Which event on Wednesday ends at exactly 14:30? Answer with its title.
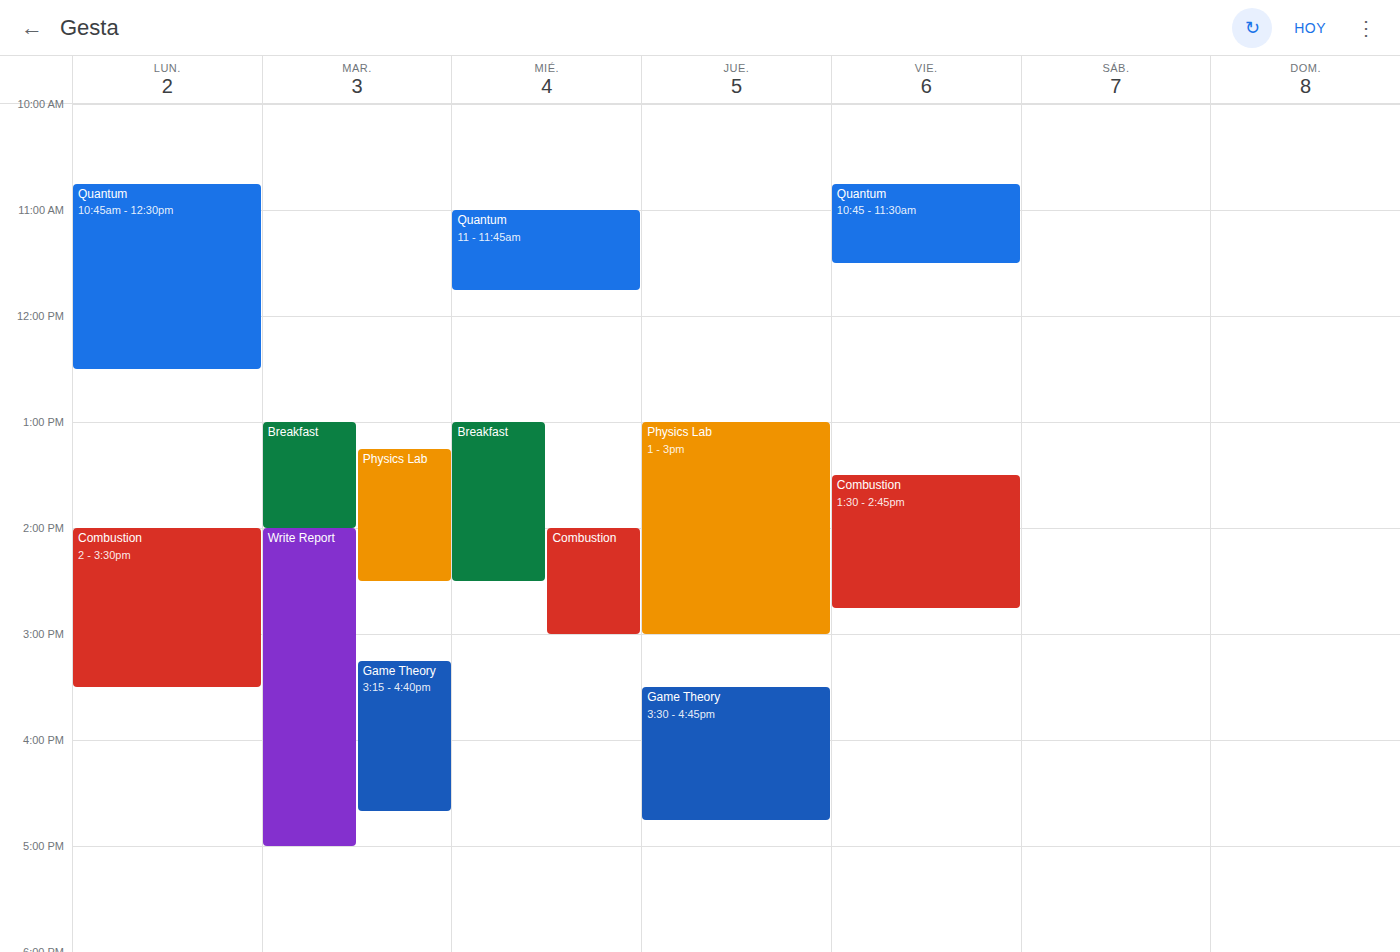
"Breakfast"